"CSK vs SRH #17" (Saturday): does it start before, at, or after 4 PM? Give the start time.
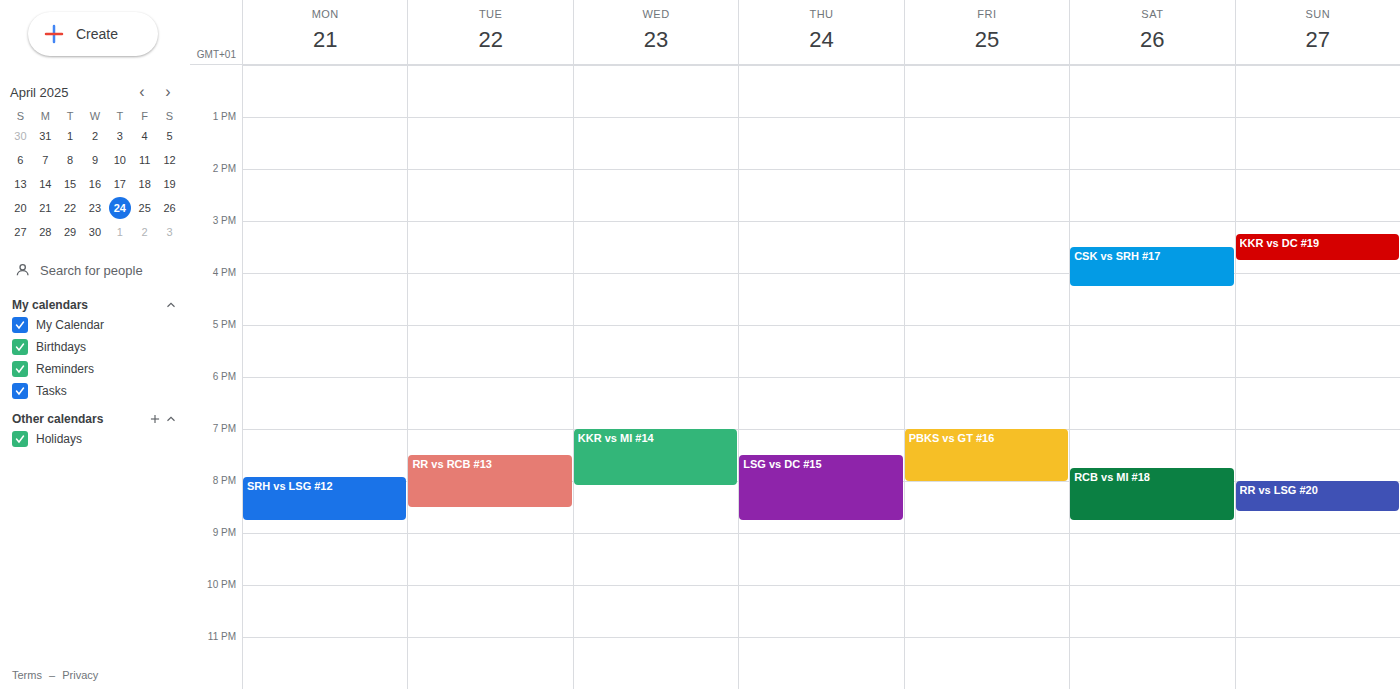
3:30 PM -- before 4 PM, 30 minutes above the 4 PM line.